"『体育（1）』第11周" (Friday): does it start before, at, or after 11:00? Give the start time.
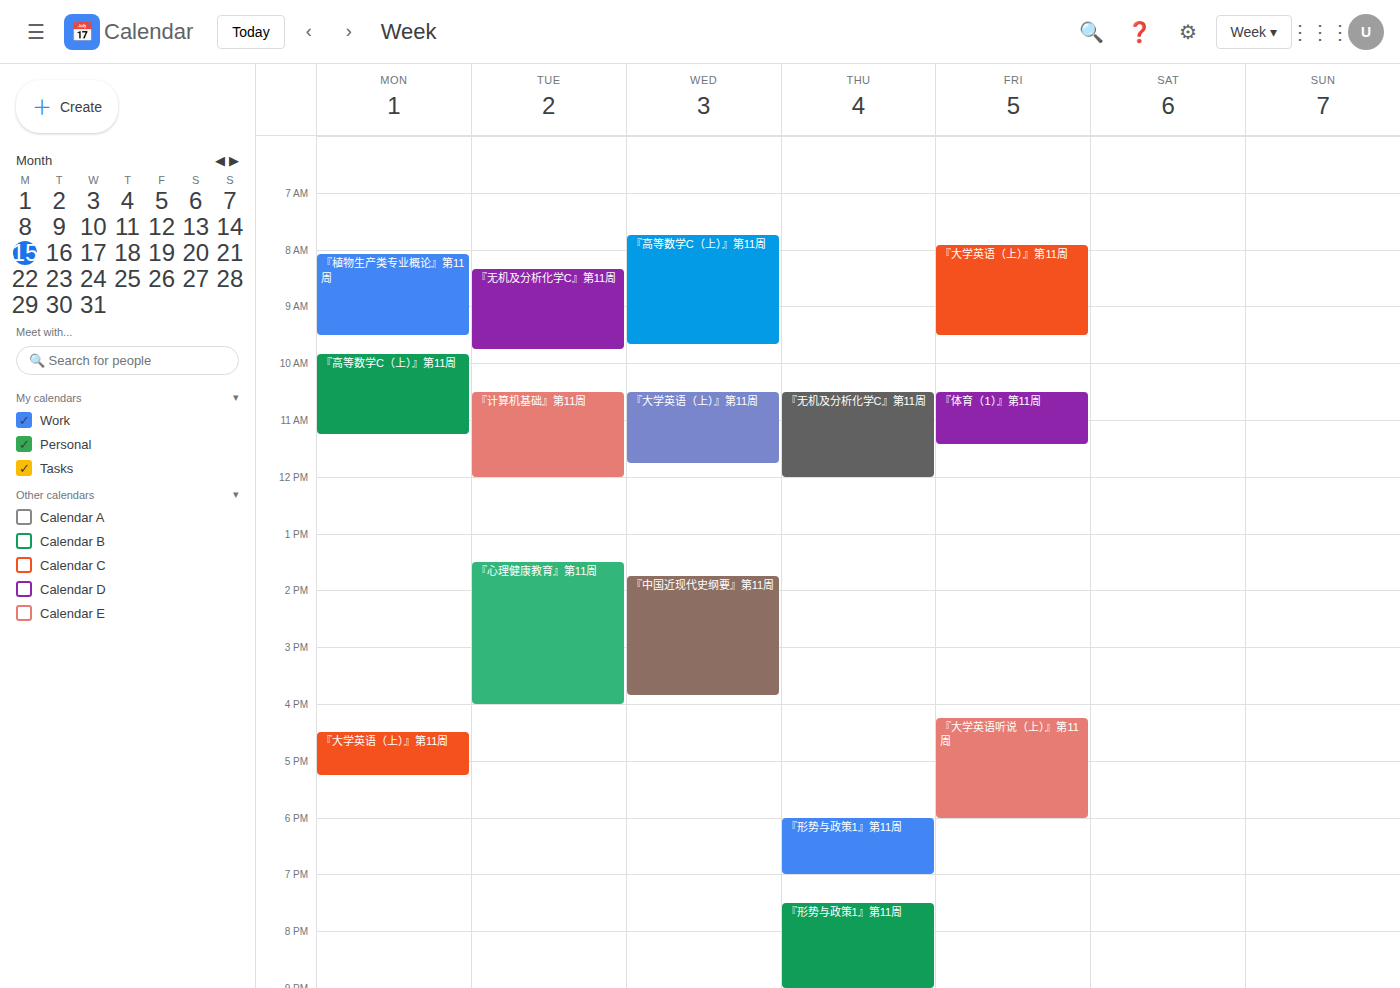
10:30 -- before 11:00, 30 minutes above the 11:00 line.